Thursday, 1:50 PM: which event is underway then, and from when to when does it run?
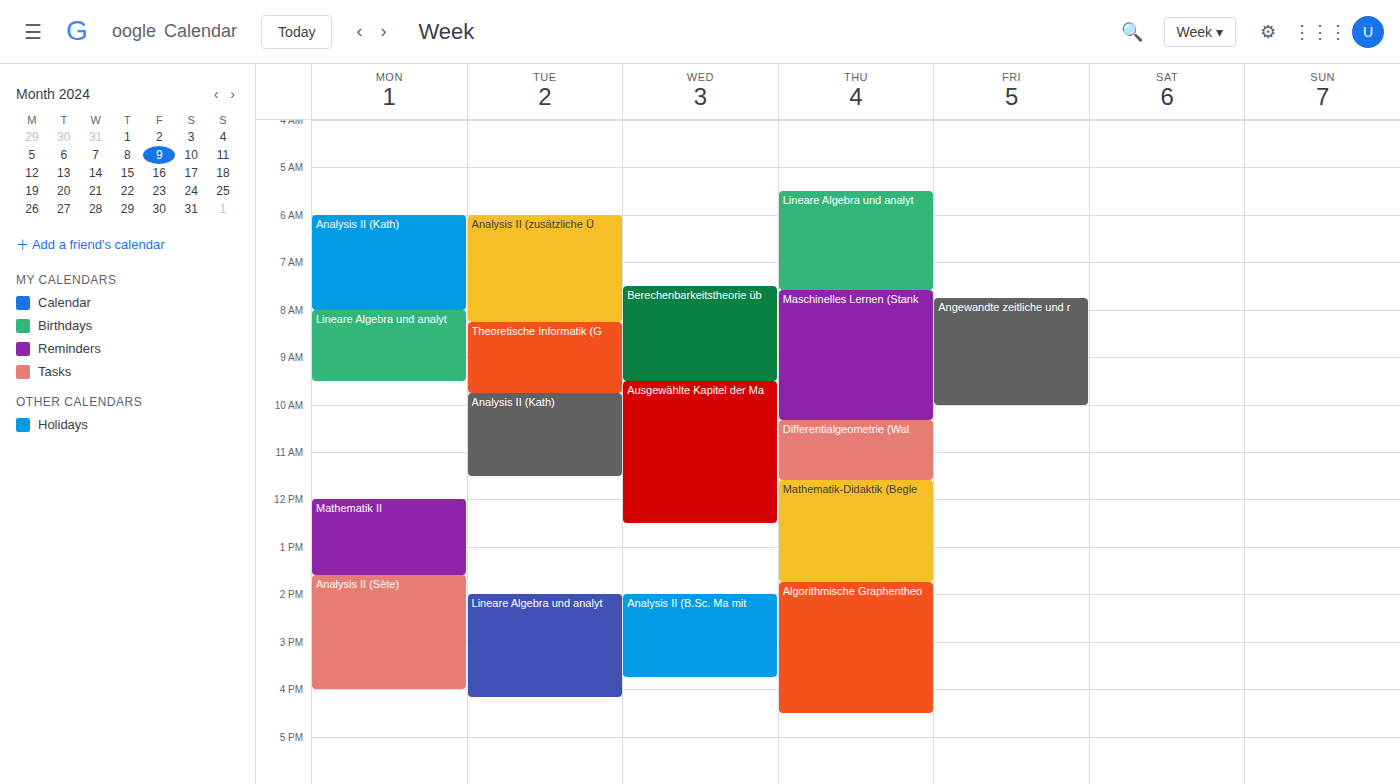
"Algorithmische Graphentheo", 1:45 PM to 4:30 PM